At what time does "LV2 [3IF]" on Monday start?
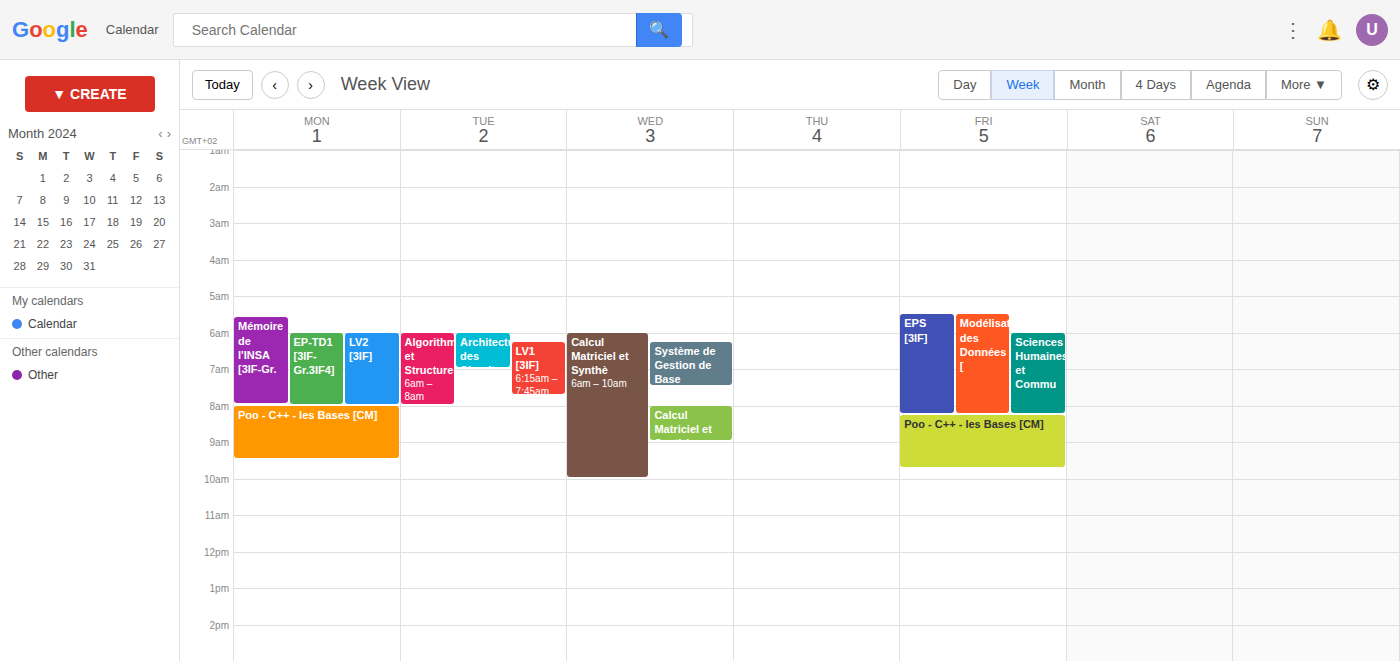
06:00